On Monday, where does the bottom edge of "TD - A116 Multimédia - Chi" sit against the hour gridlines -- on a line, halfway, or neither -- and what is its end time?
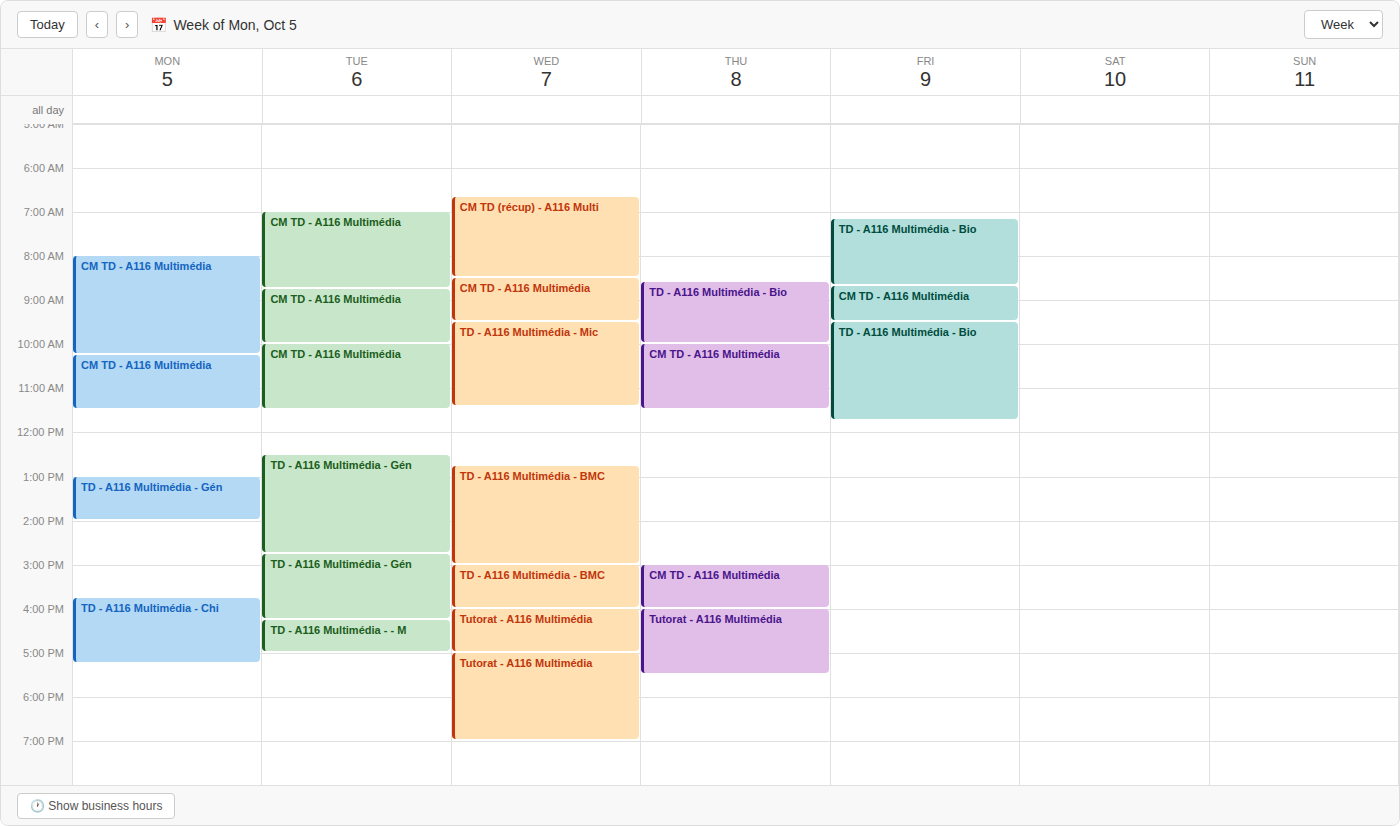
5:15 PM -- neither: a quarter of the way from the 5 PM line to the 6 PM line.